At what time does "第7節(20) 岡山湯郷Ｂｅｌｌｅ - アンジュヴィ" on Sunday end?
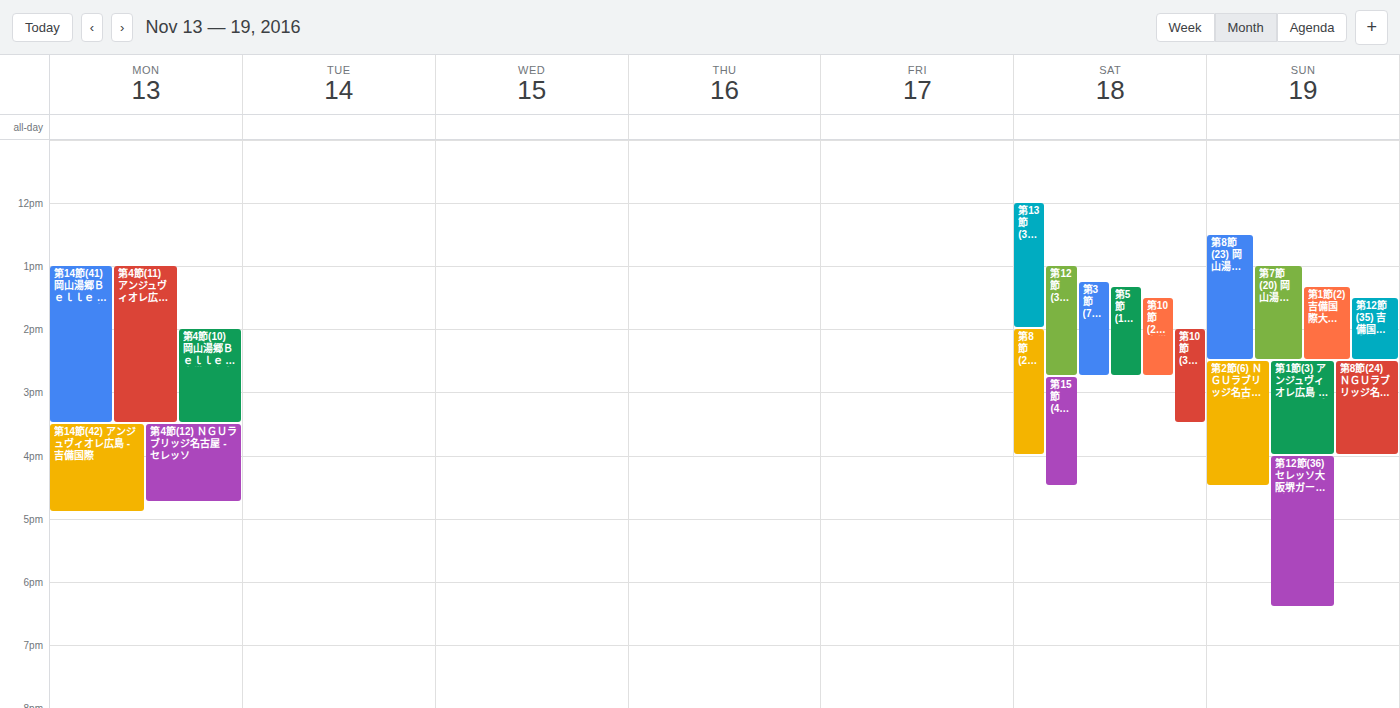
2:30 PM